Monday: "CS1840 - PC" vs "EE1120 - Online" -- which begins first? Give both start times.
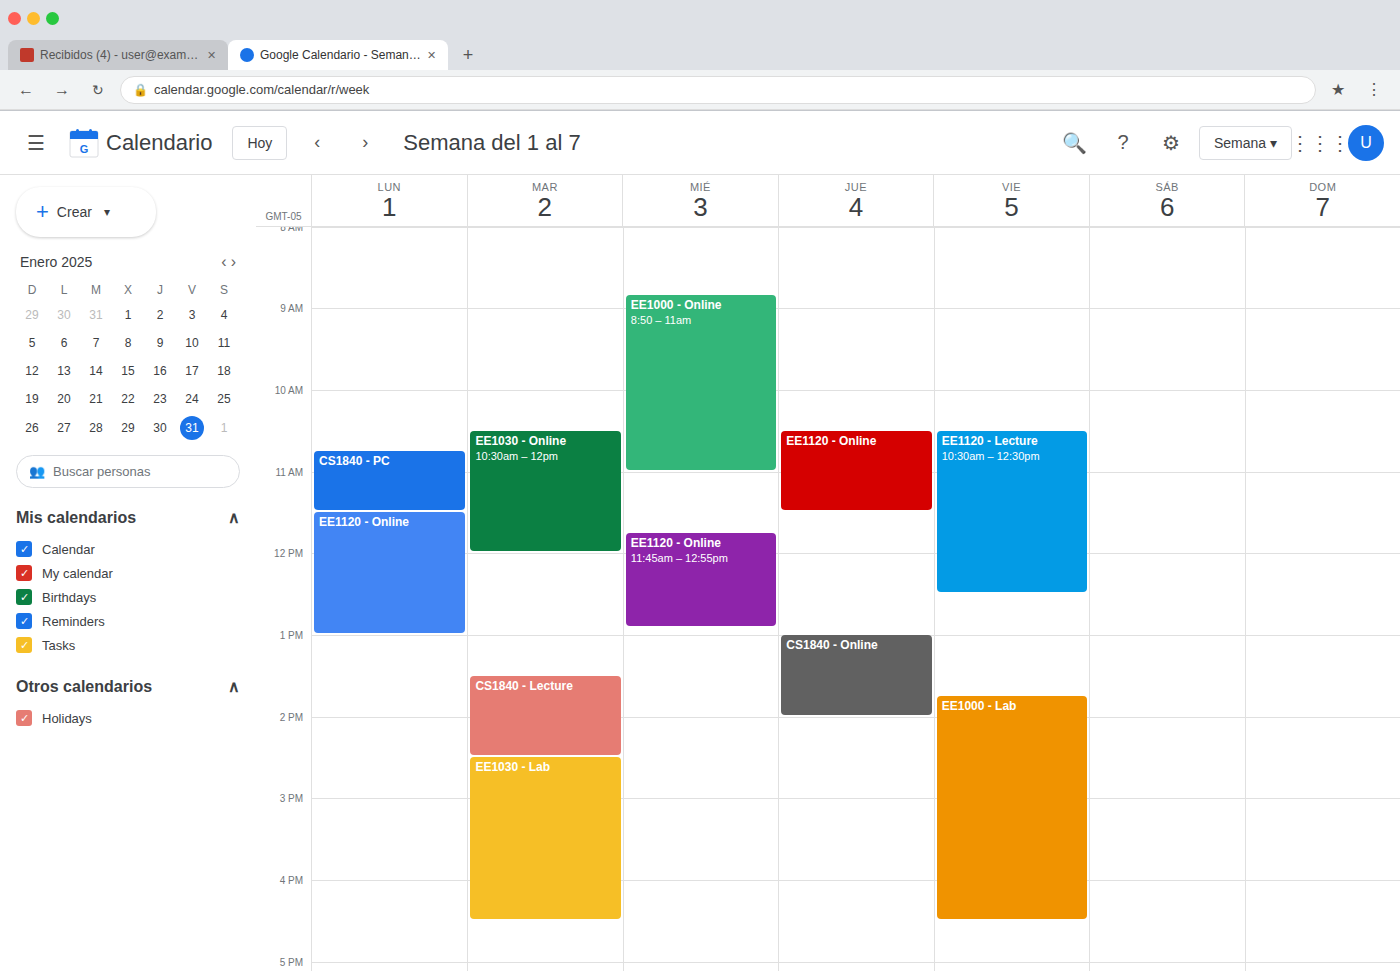
"CS1840 - PC" 10:45 AM; "EE1120 - Online" 11:30 AM.